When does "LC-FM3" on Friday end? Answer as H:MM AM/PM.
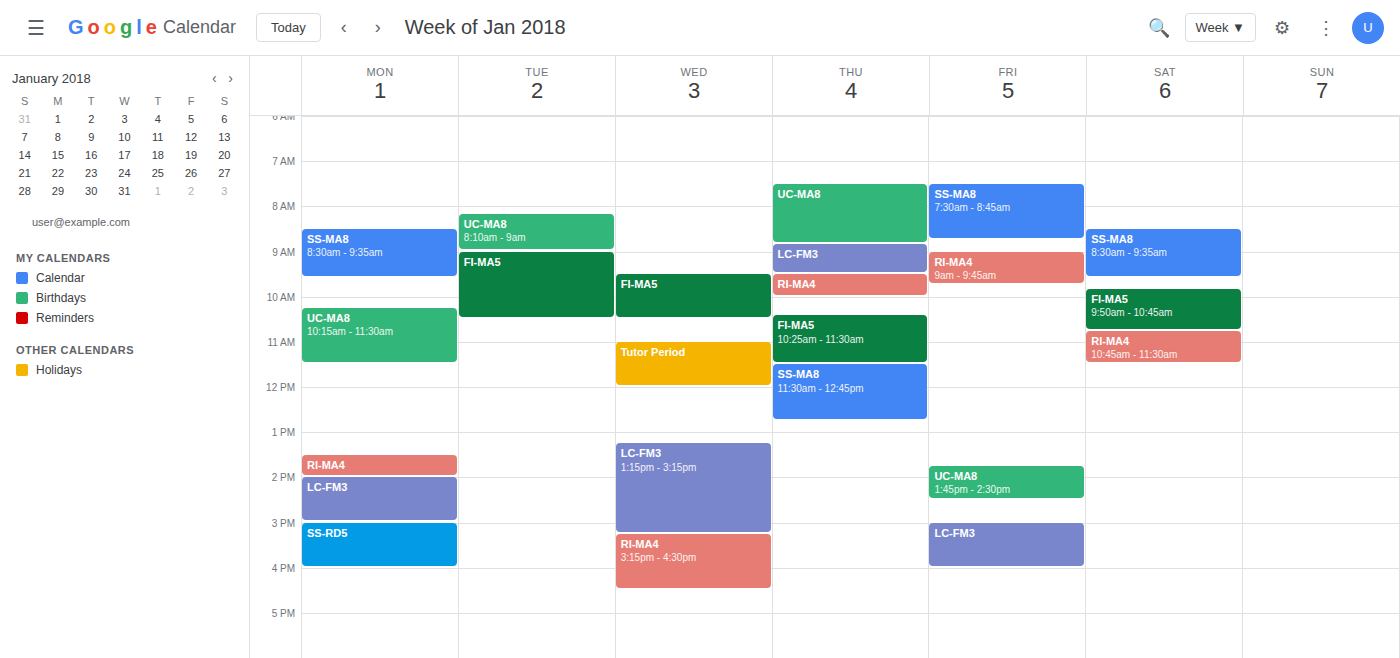
4:00 PM